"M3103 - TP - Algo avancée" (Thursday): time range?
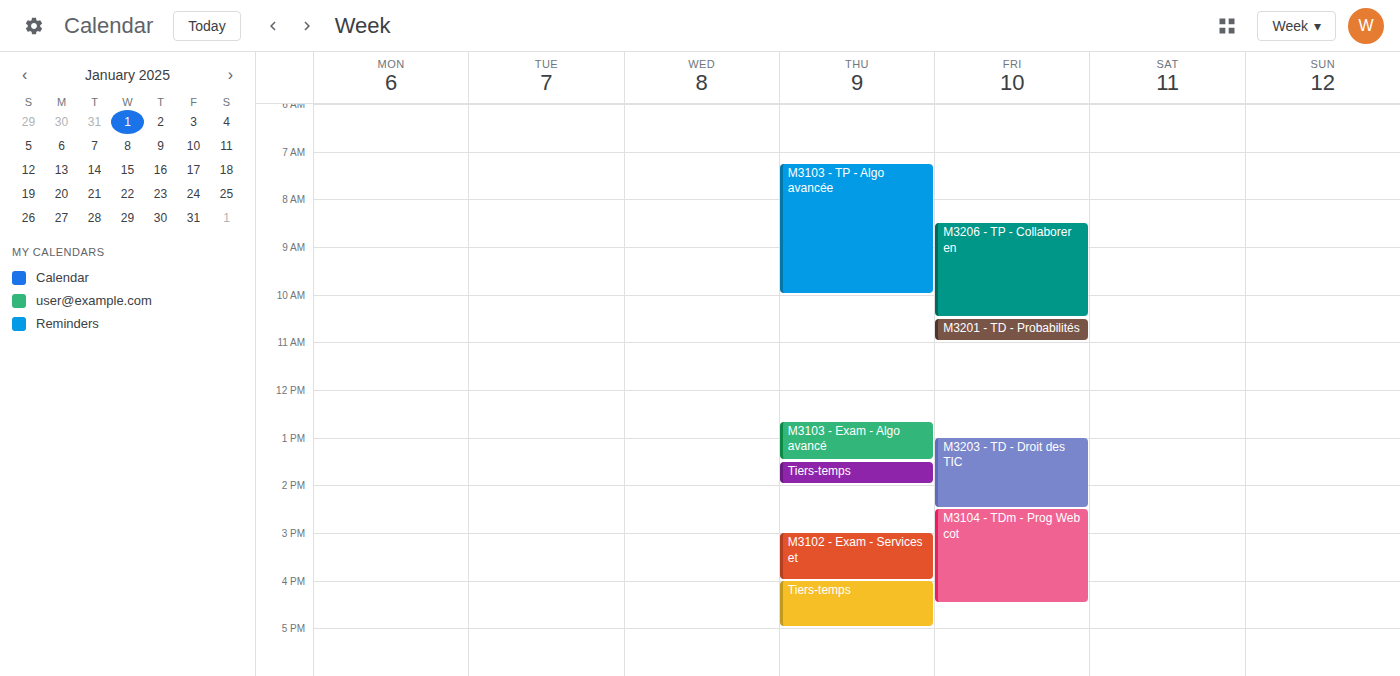
7:15 AM to 10:00 AM